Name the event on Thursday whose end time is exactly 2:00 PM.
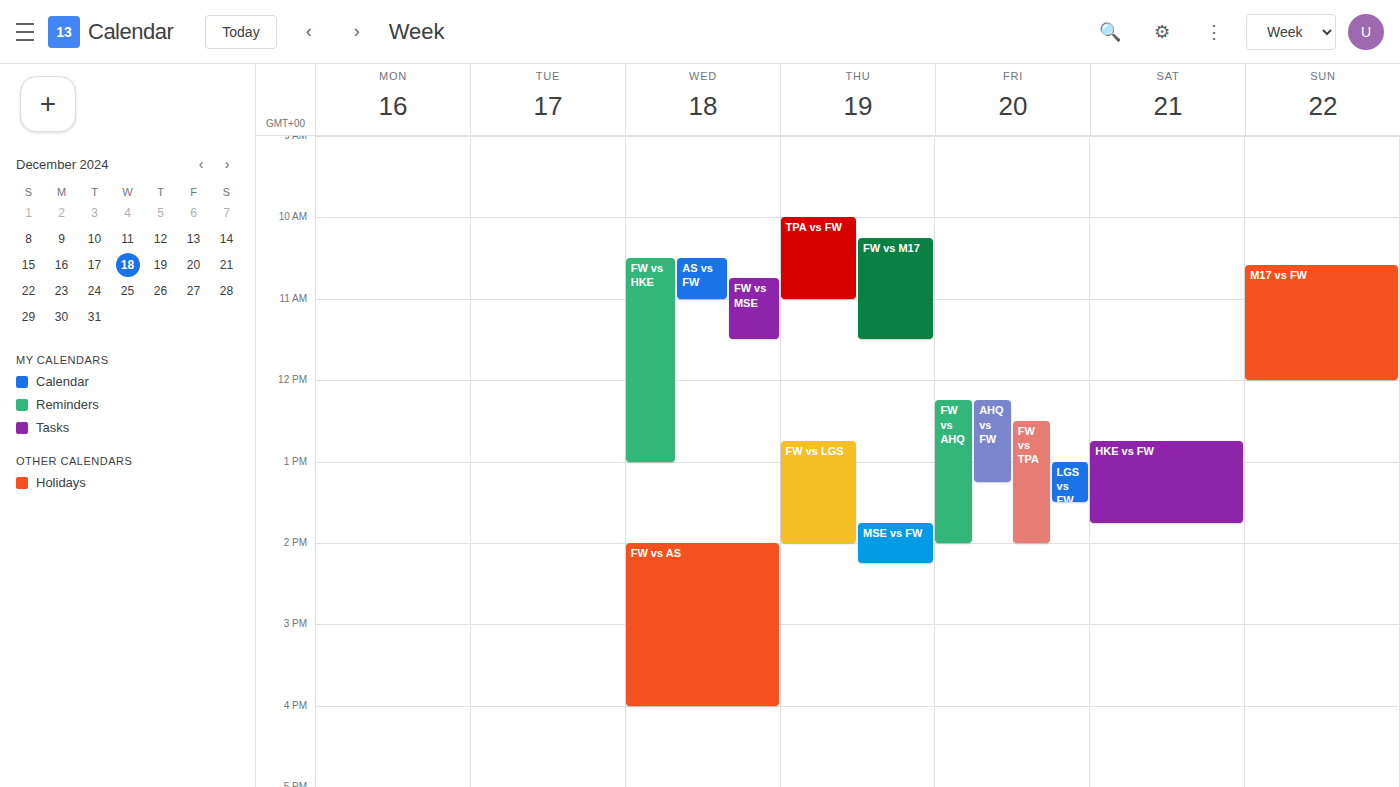
"FW vs LGS"